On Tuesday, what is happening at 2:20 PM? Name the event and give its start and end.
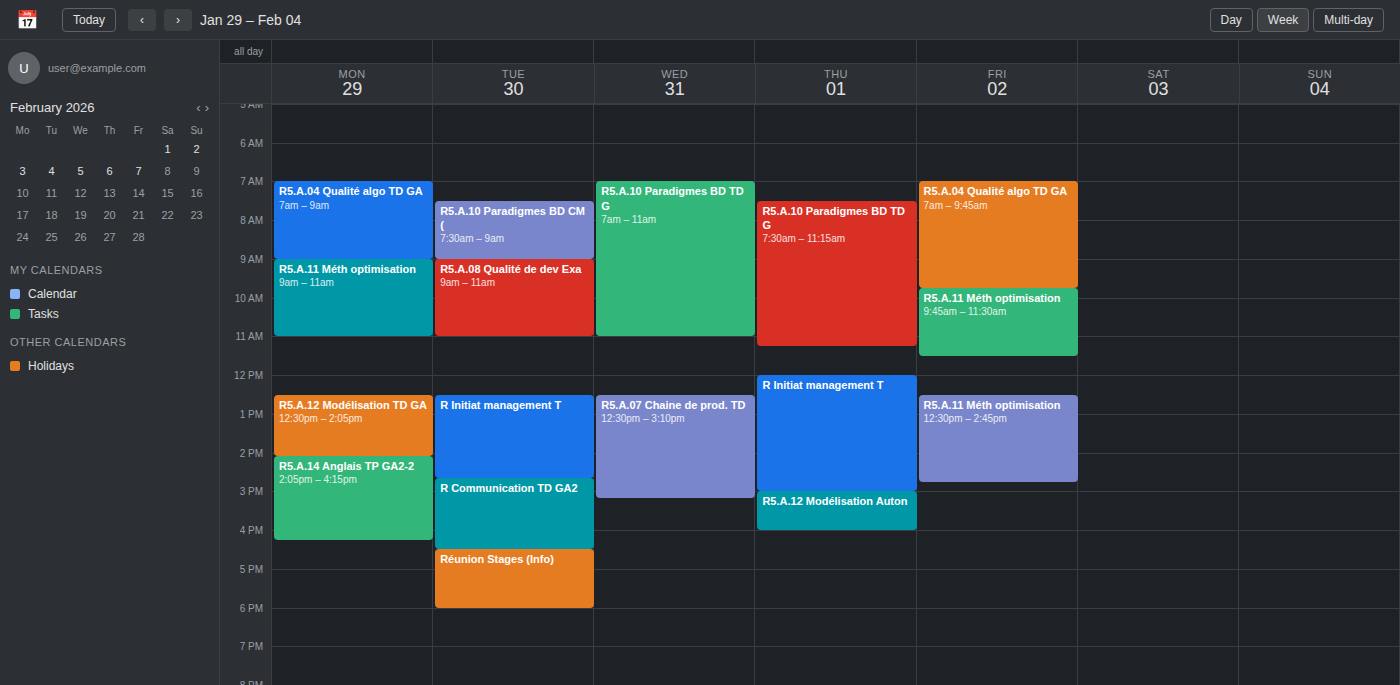
"R Initiat management T", 12:30 PM to 2:40 PM